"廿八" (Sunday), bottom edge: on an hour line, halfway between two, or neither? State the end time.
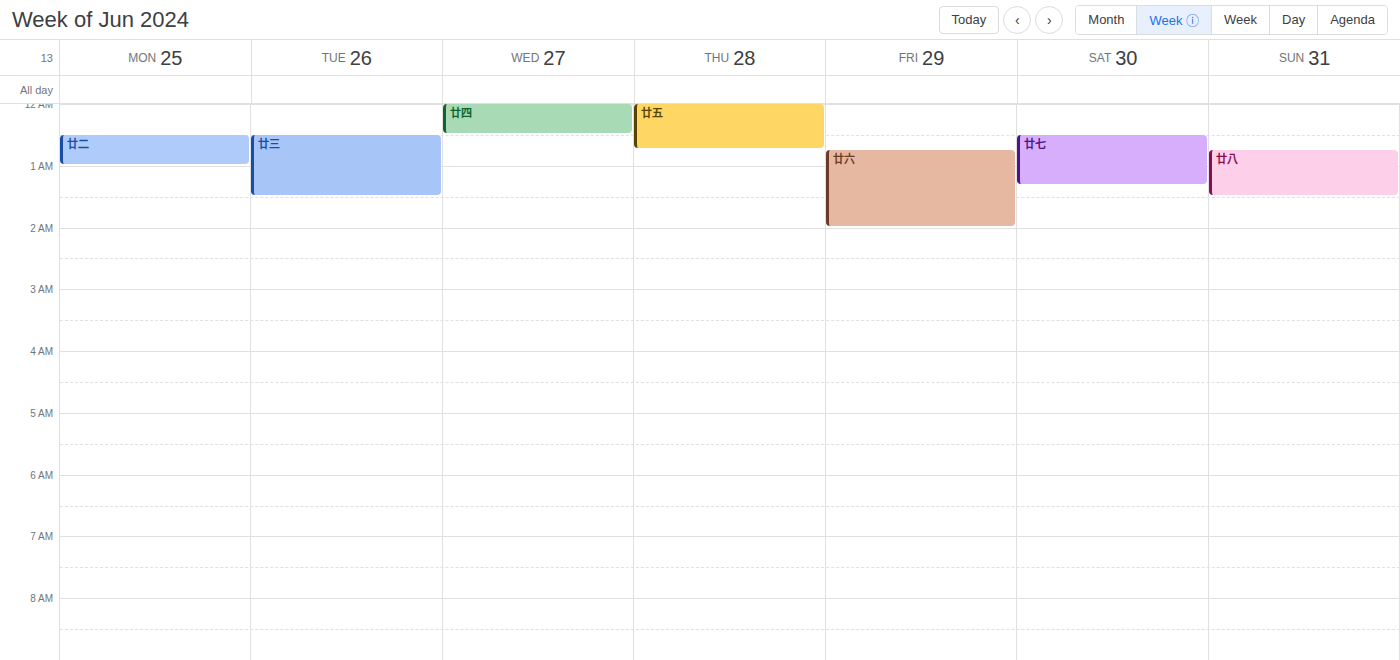
1:30 AM -- halfway between the 1 AM and 2 AM lines.